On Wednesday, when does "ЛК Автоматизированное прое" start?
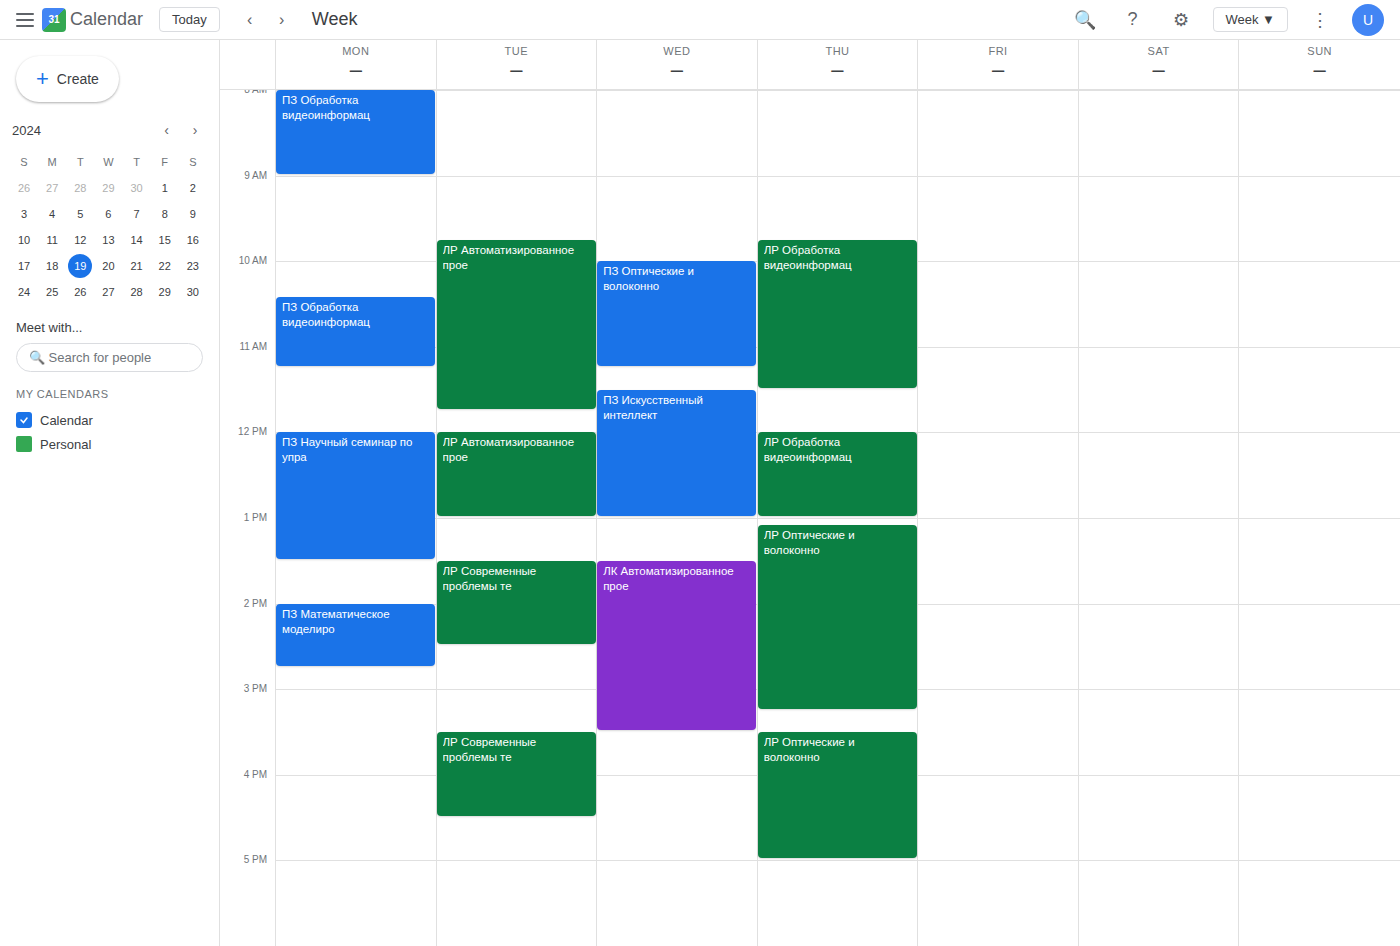
13:30